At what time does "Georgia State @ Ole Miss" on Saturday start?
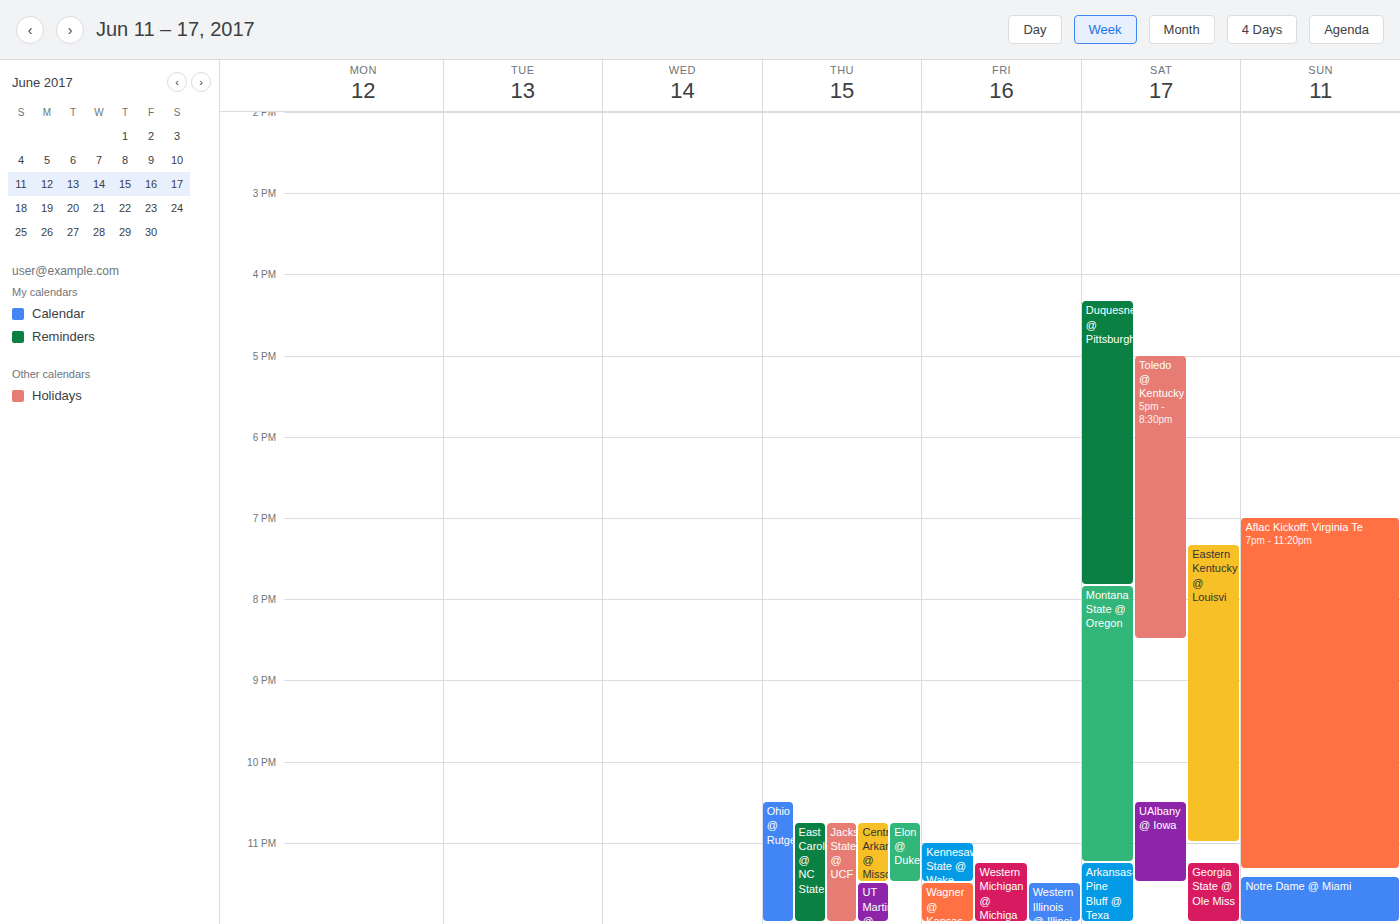
23:15